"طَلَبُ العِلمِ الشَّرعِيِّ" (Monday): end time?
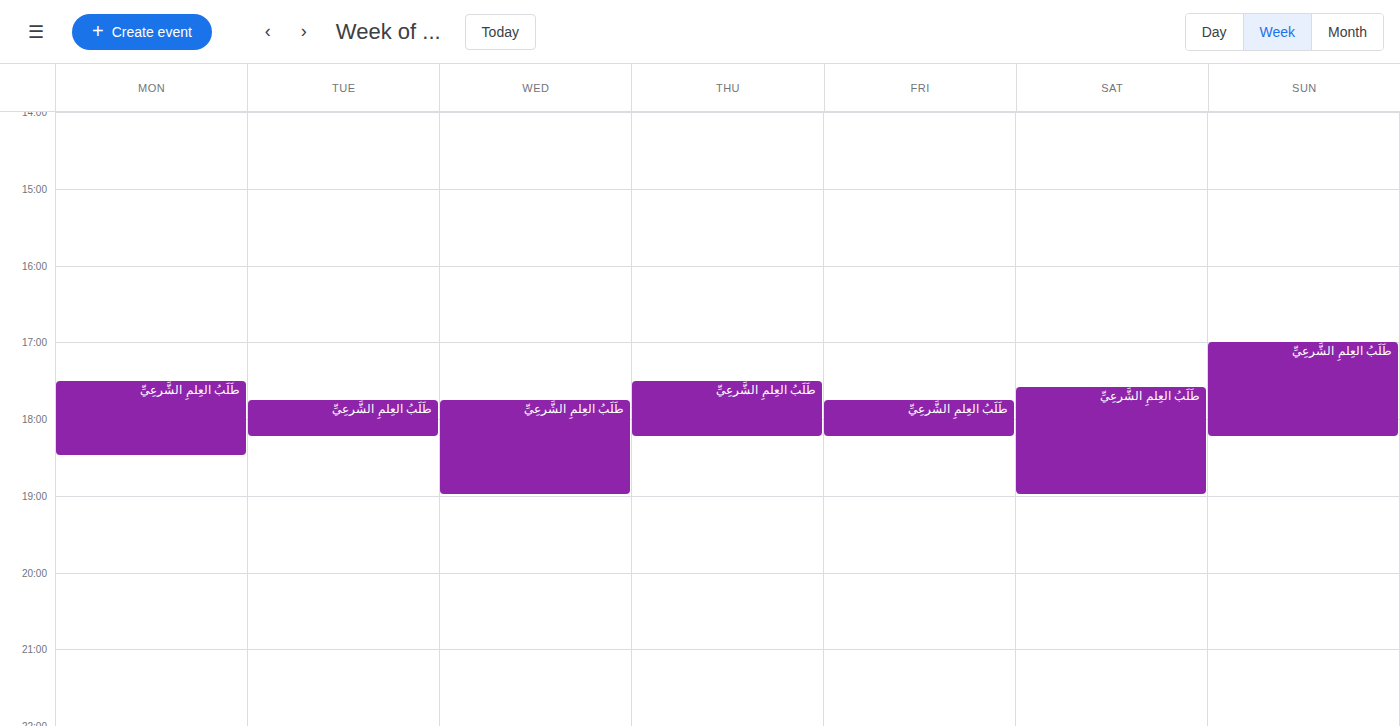
6:30 PM